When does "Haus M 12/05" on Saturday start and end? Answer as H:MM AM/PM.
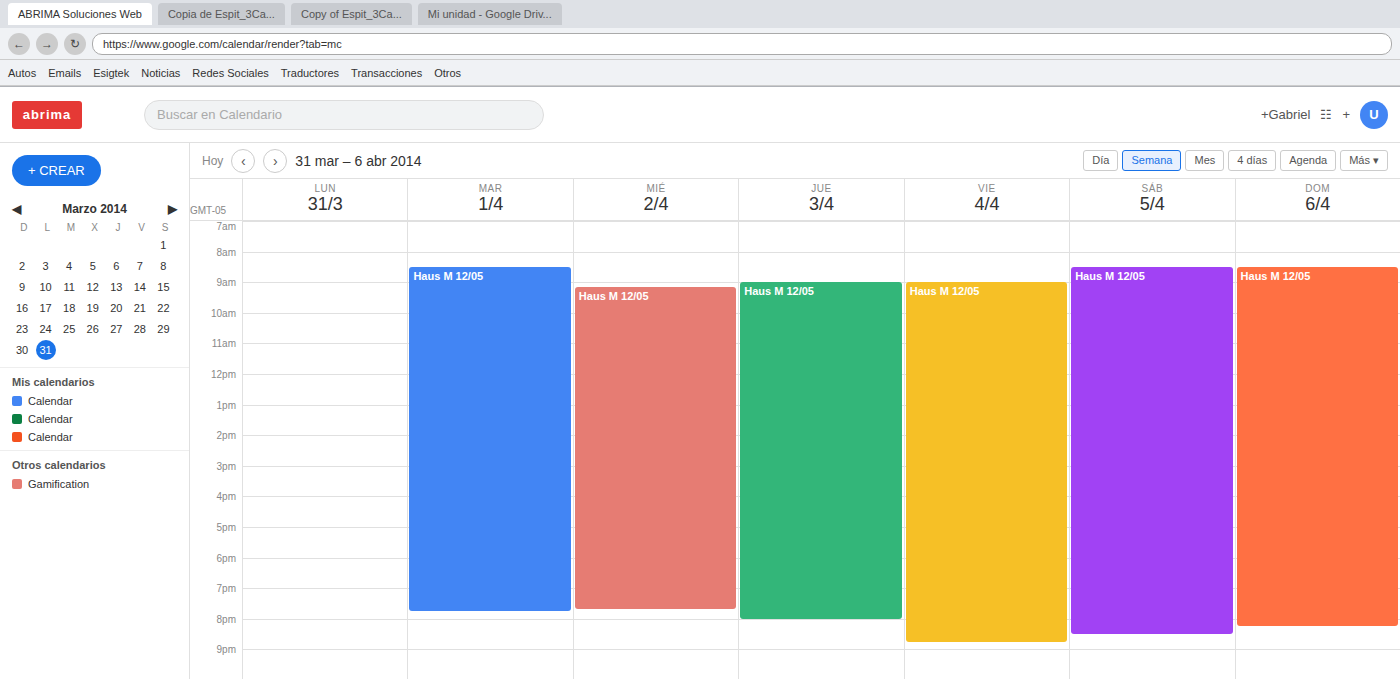
8:30 AM to 8:30 PM